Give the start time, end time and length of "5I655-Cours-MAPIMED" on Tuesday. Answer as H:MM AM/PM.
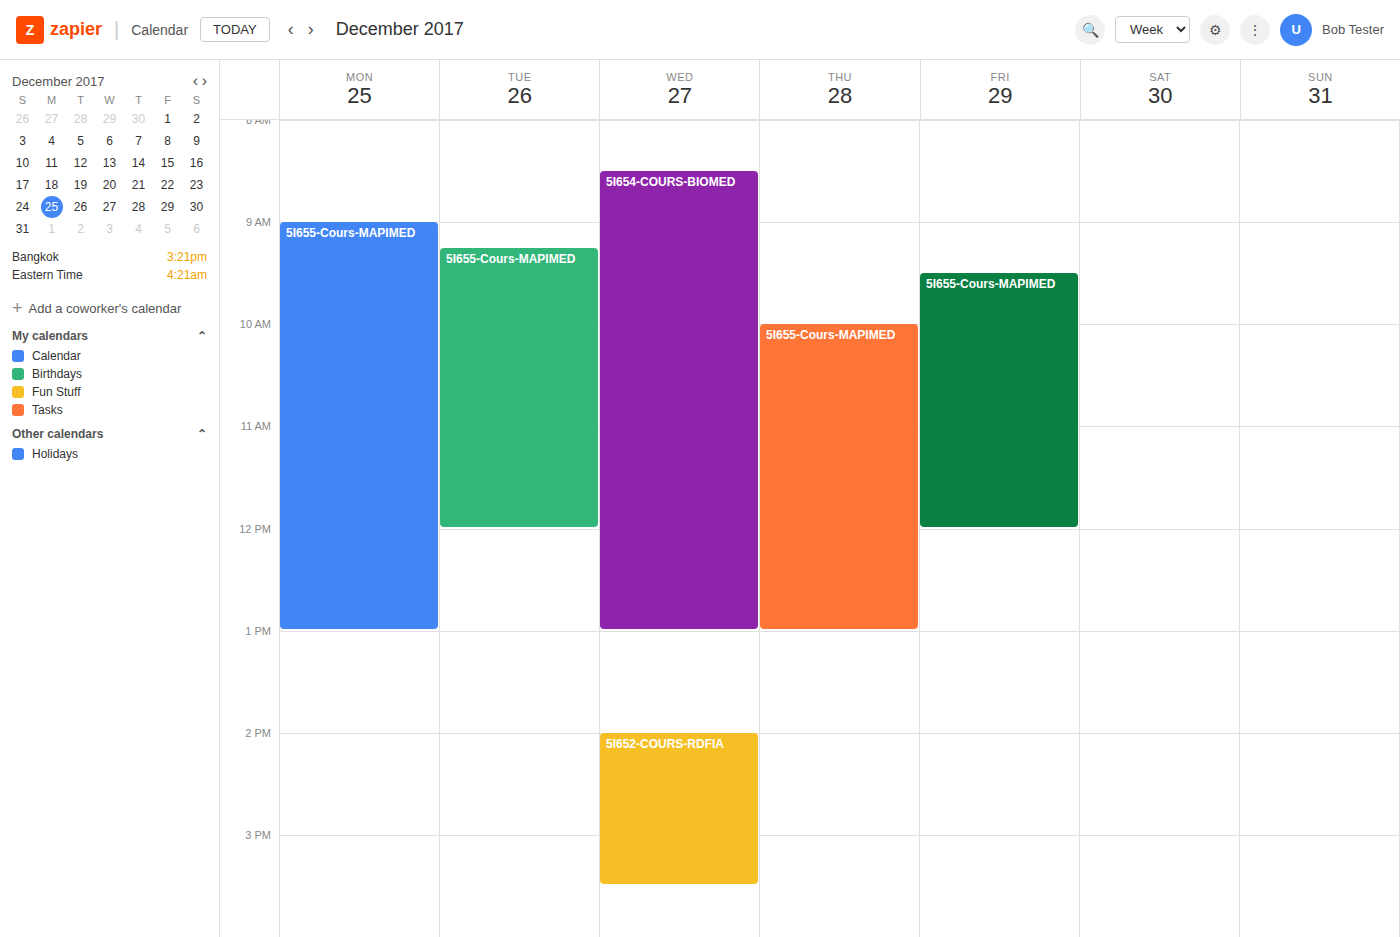
9:15 AM to 12:00 PM, 2 hours 45 minutes